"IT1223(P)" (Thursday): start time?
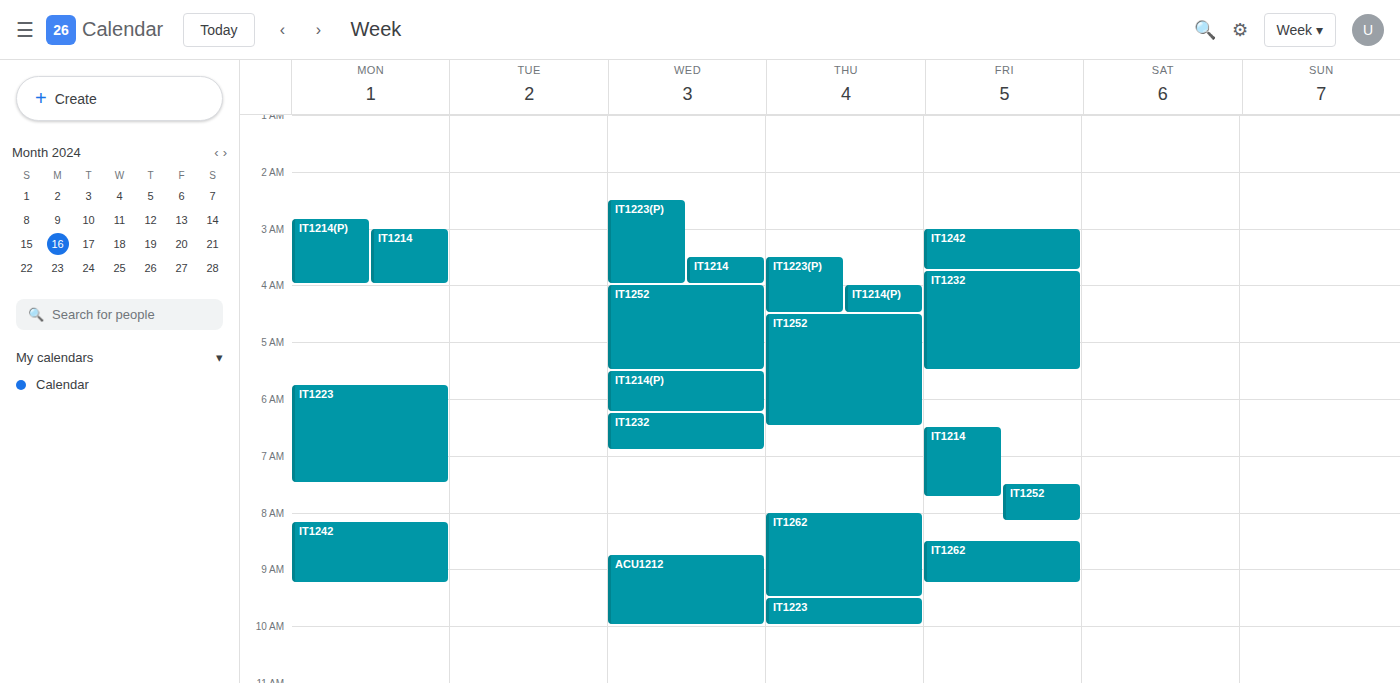
3:30 AM